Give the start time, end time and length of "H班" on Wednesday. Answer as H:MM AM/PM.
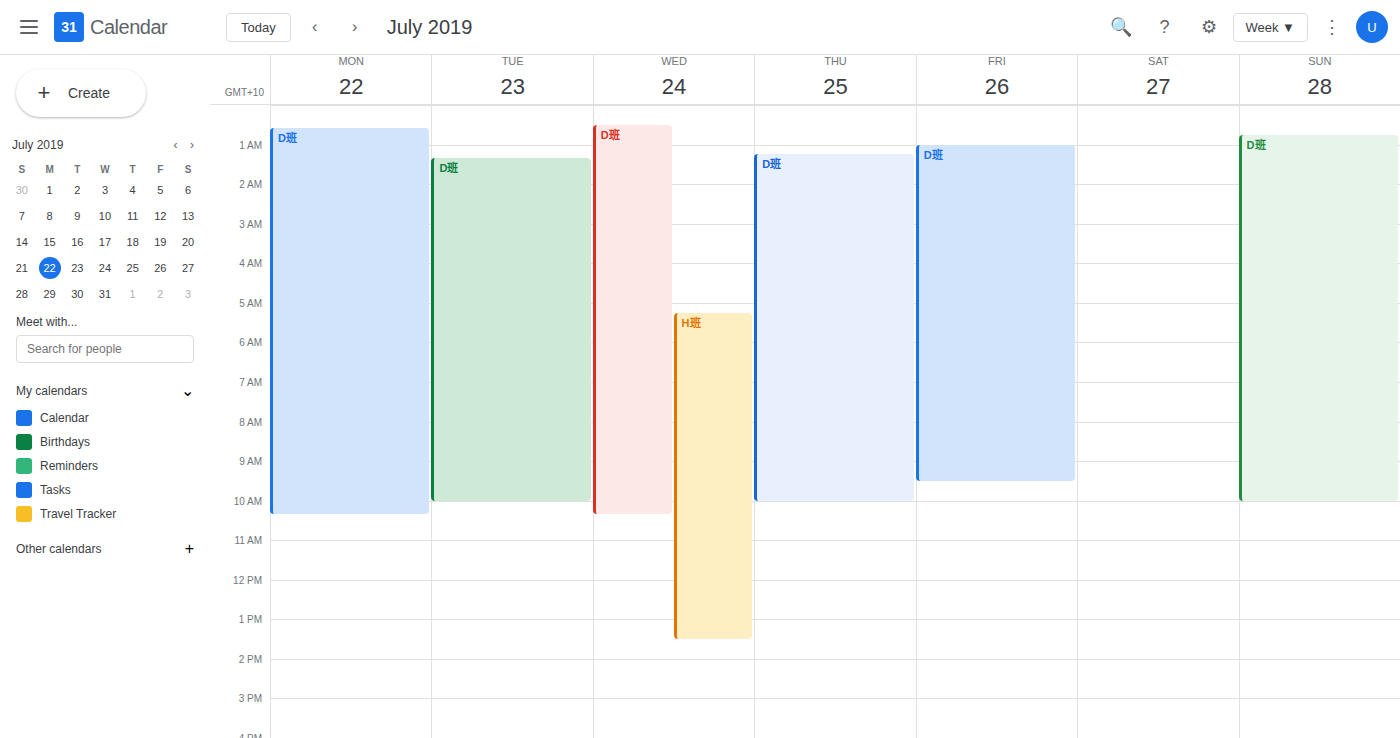
5:15 AM to 1:30 PM, 8 hours 15 minutes